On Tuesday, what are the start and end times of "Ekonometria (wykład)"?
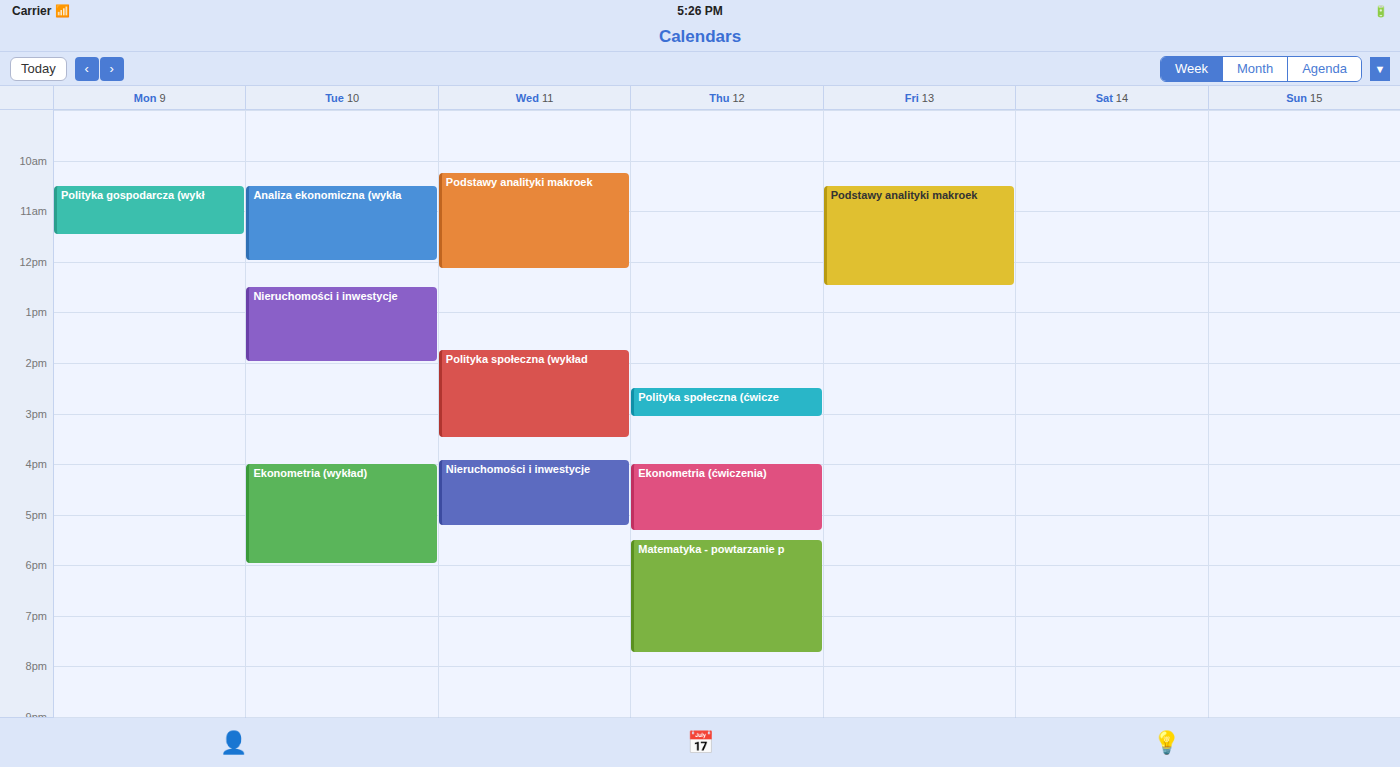
4:00 PM to 6:00 PM